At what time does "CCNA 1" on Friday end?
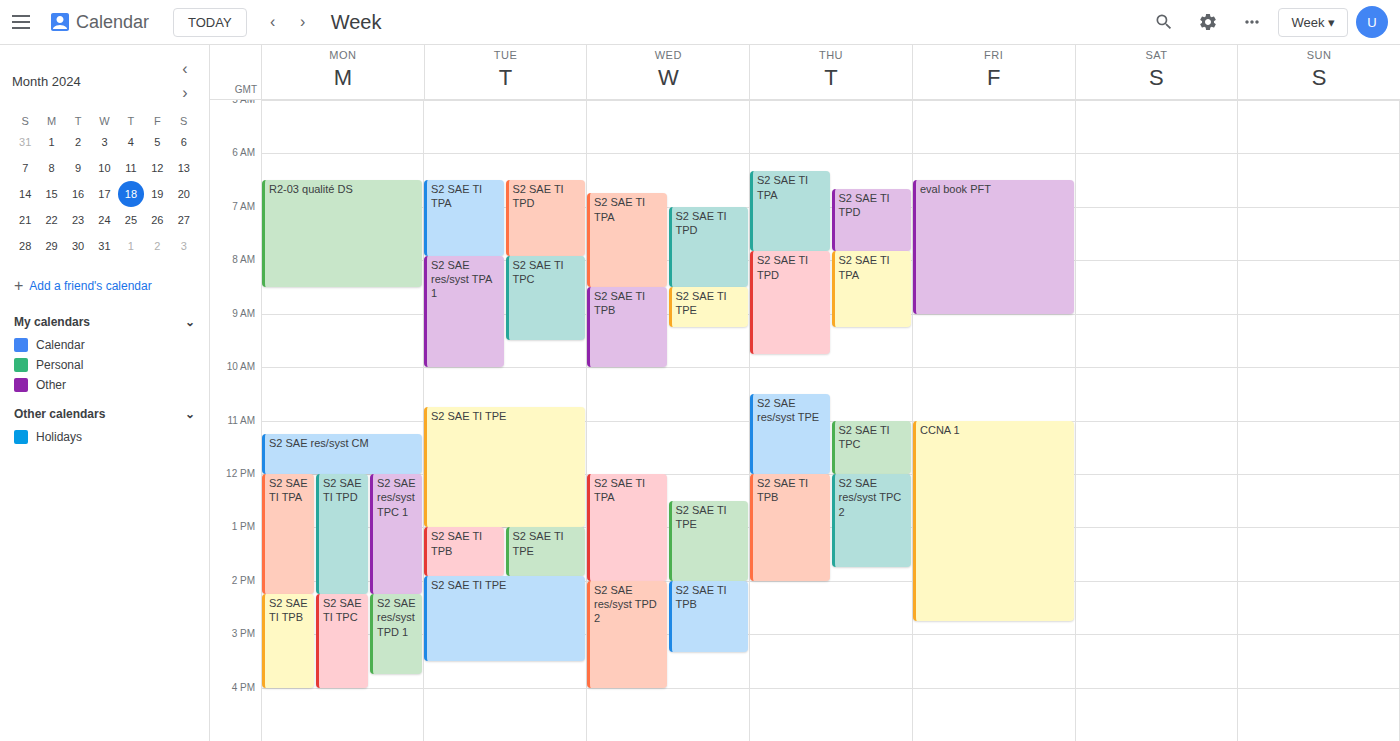
2:45 PM